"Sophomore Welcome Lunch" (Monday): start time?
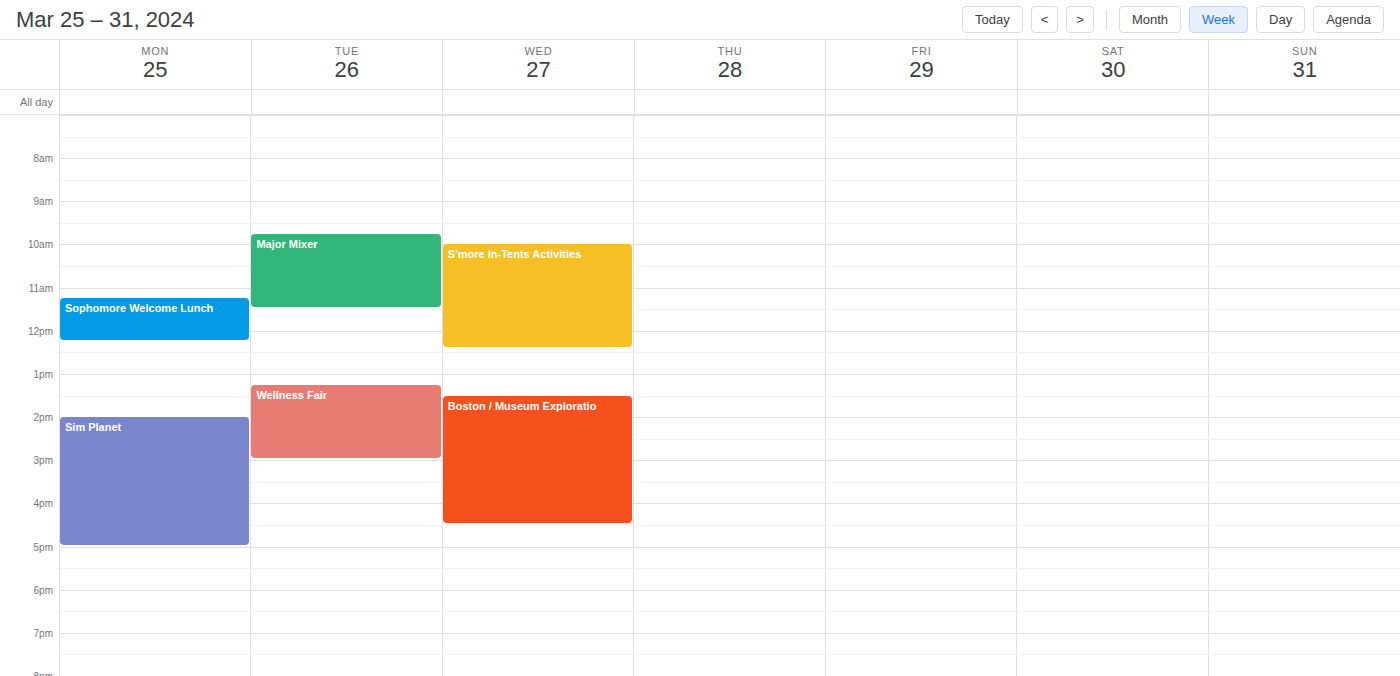
11:15 AM